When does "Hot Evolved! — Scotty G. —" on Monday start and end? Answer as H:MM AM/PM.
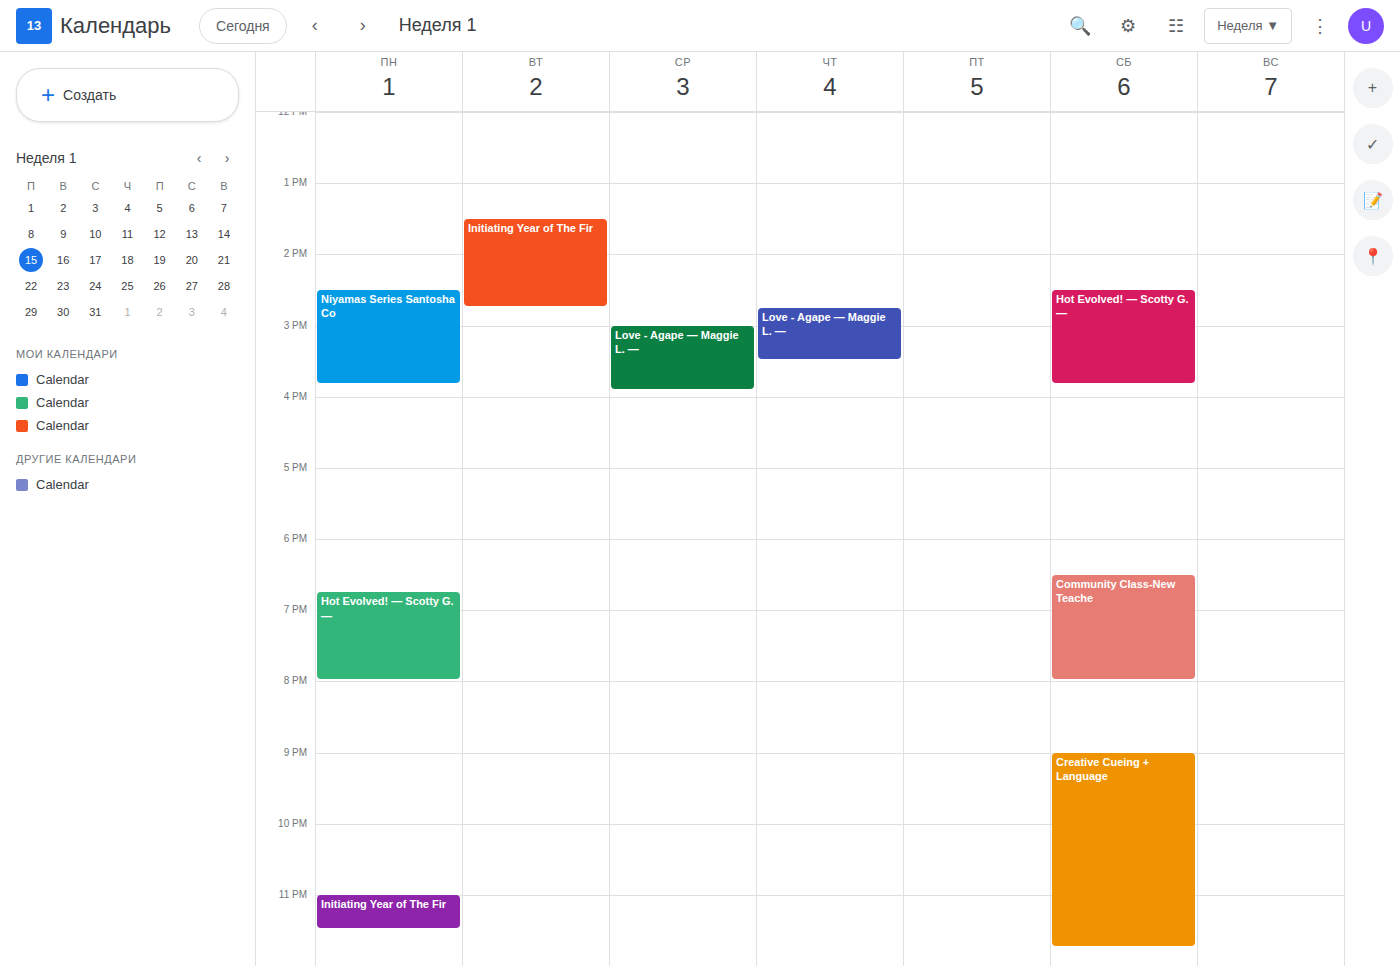
6:45 PM to 8:00 PM